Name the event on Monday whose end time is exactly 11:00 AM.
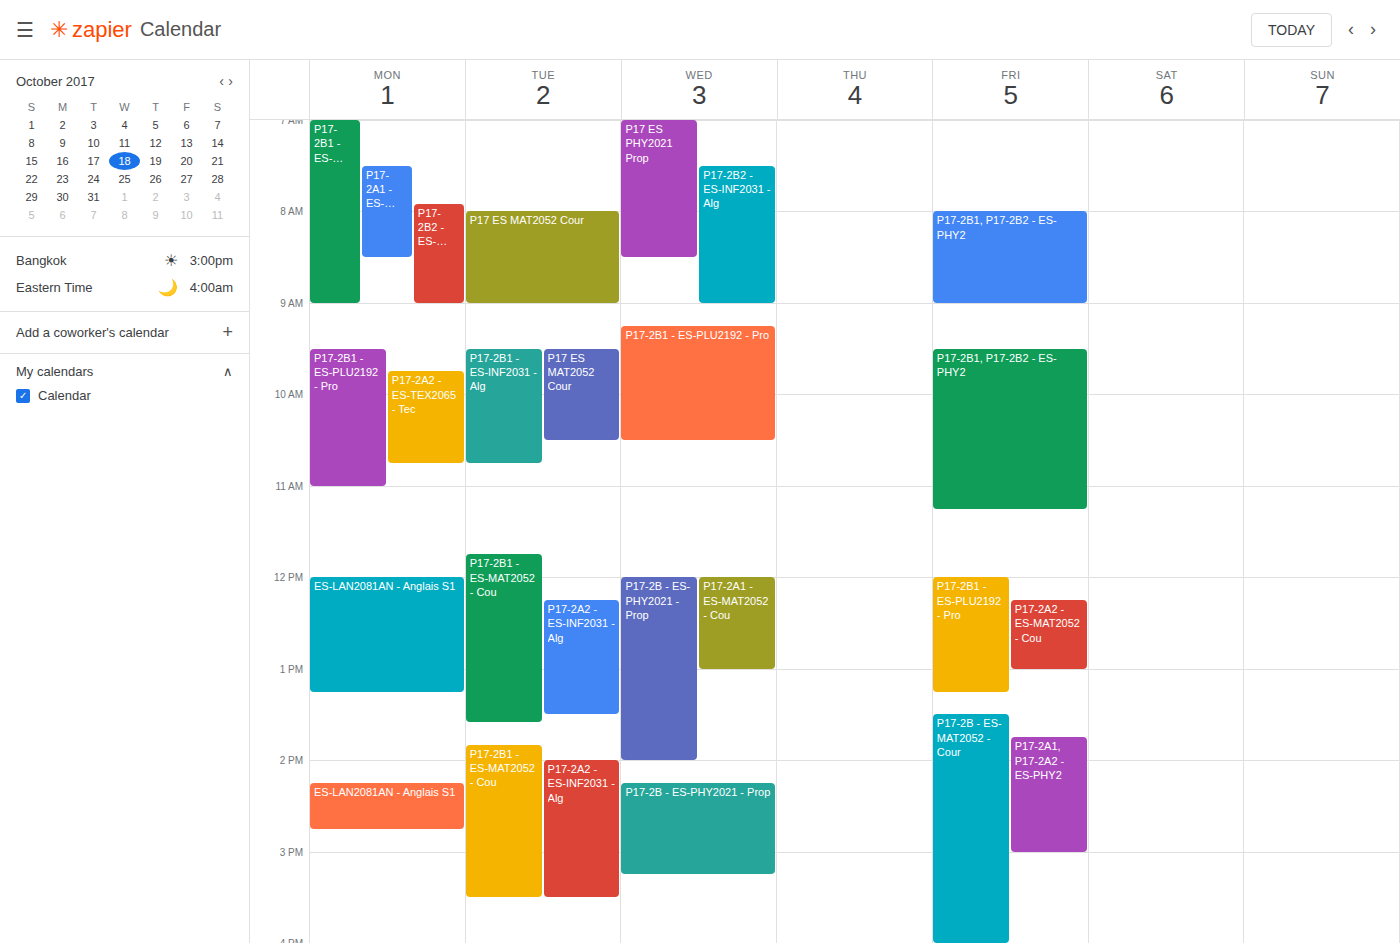
"P17-2B1 - ES-PLU2192 - Pro"